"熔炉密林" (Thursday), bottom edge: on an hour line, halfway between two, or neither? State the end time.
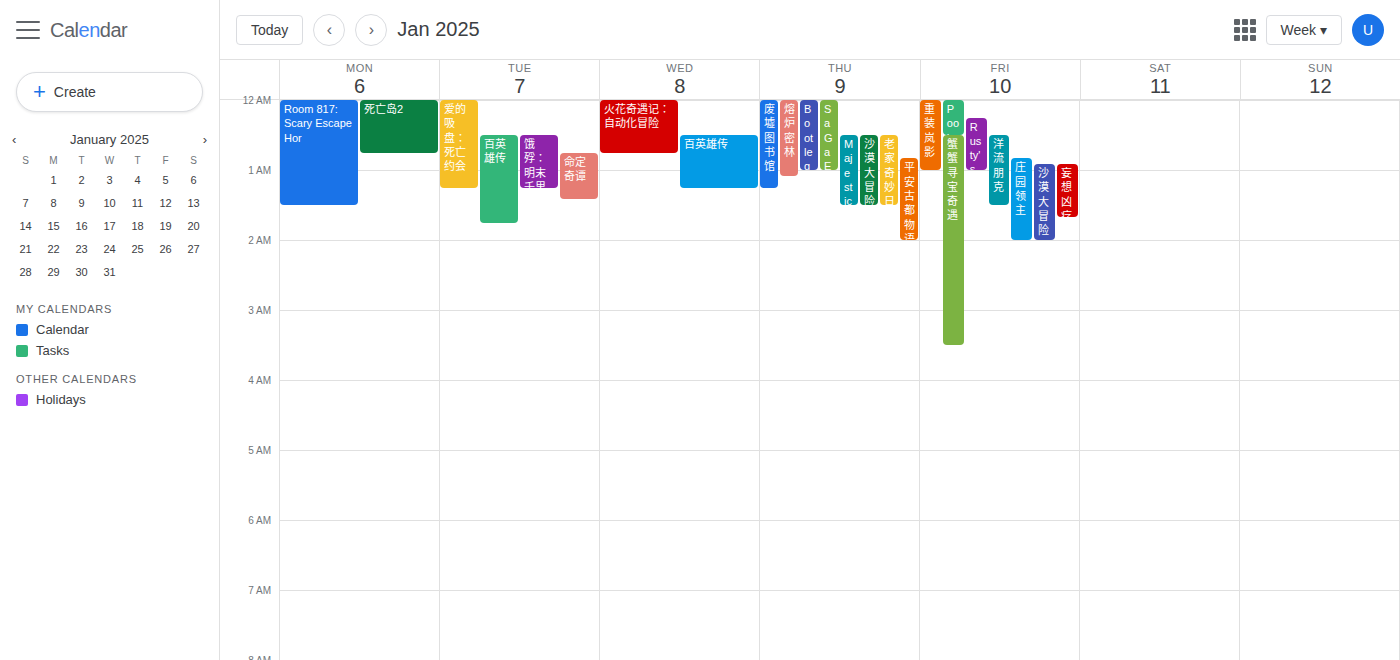
1:05 AM -- neither: 5 minutes below the 1 AM line and 55 minutes above the 2 AM line.